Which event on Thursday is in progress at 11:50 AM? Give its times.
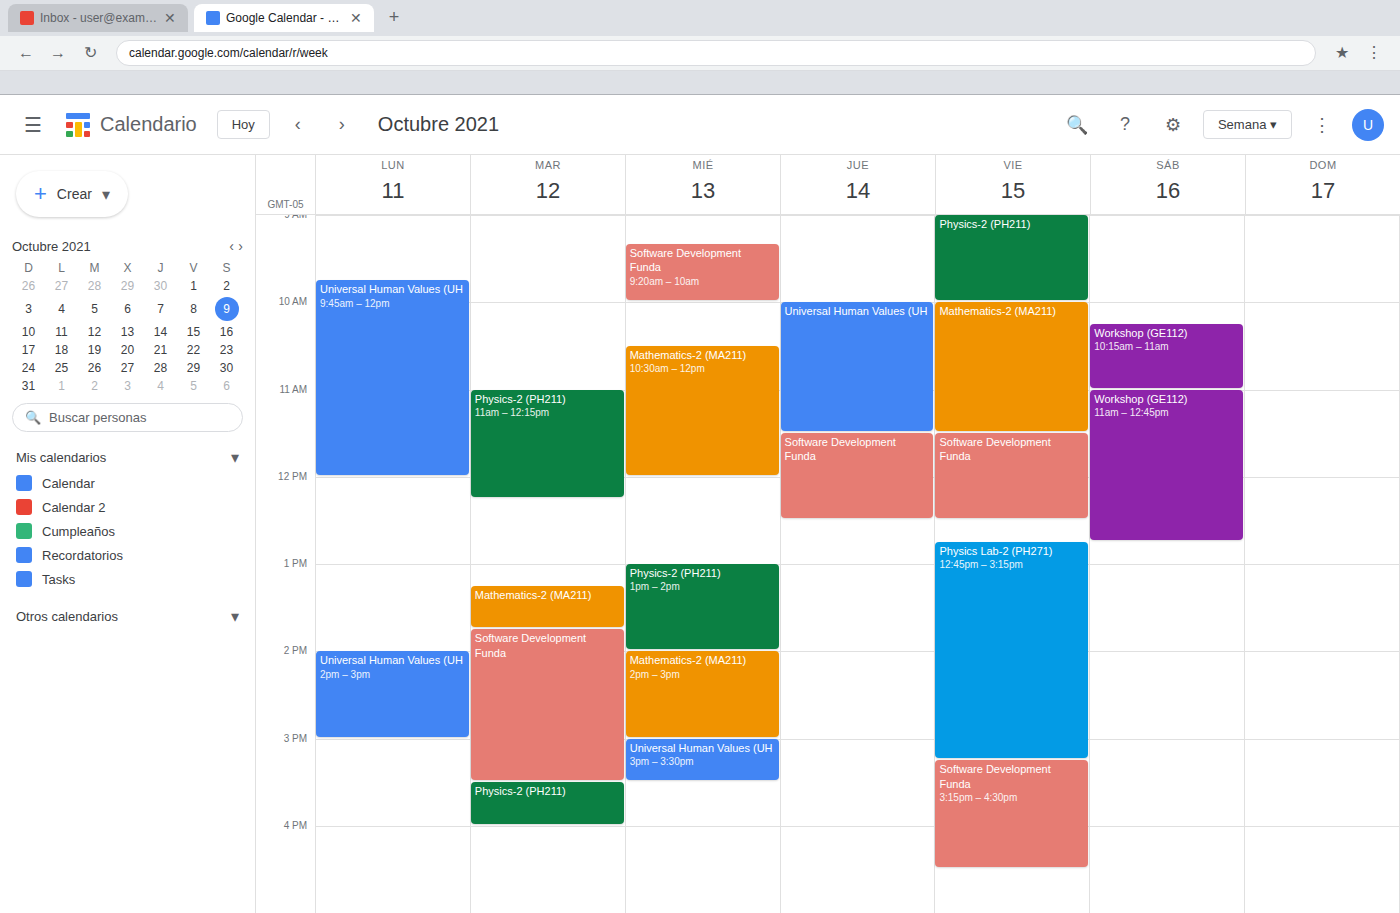
"Software Development Funda", 11:30 AM to 12:30 PM